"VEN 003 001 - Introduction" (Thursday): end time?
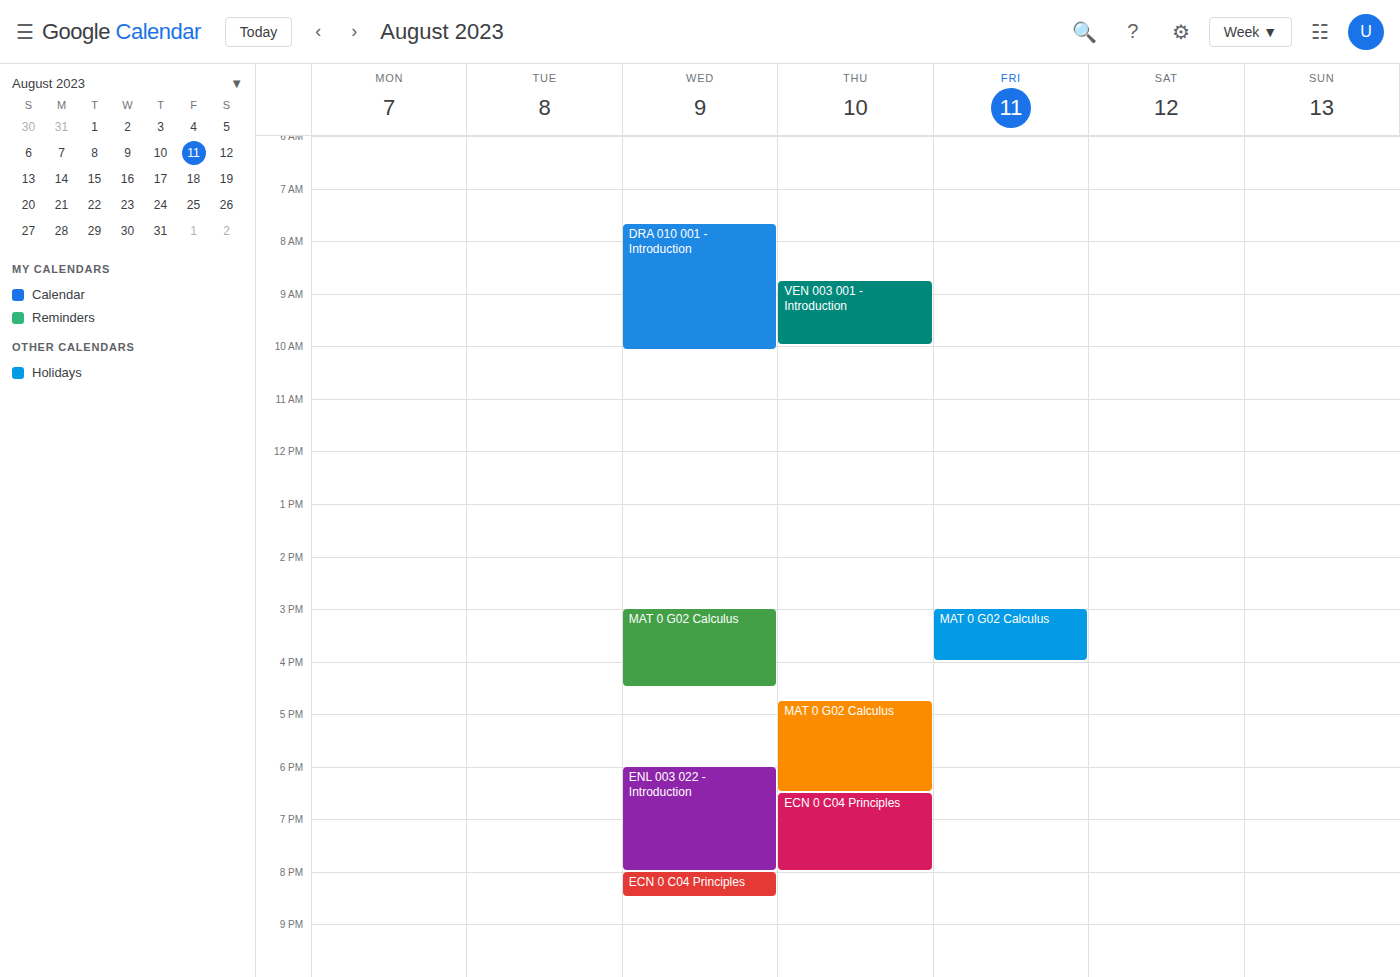
10:00 AM